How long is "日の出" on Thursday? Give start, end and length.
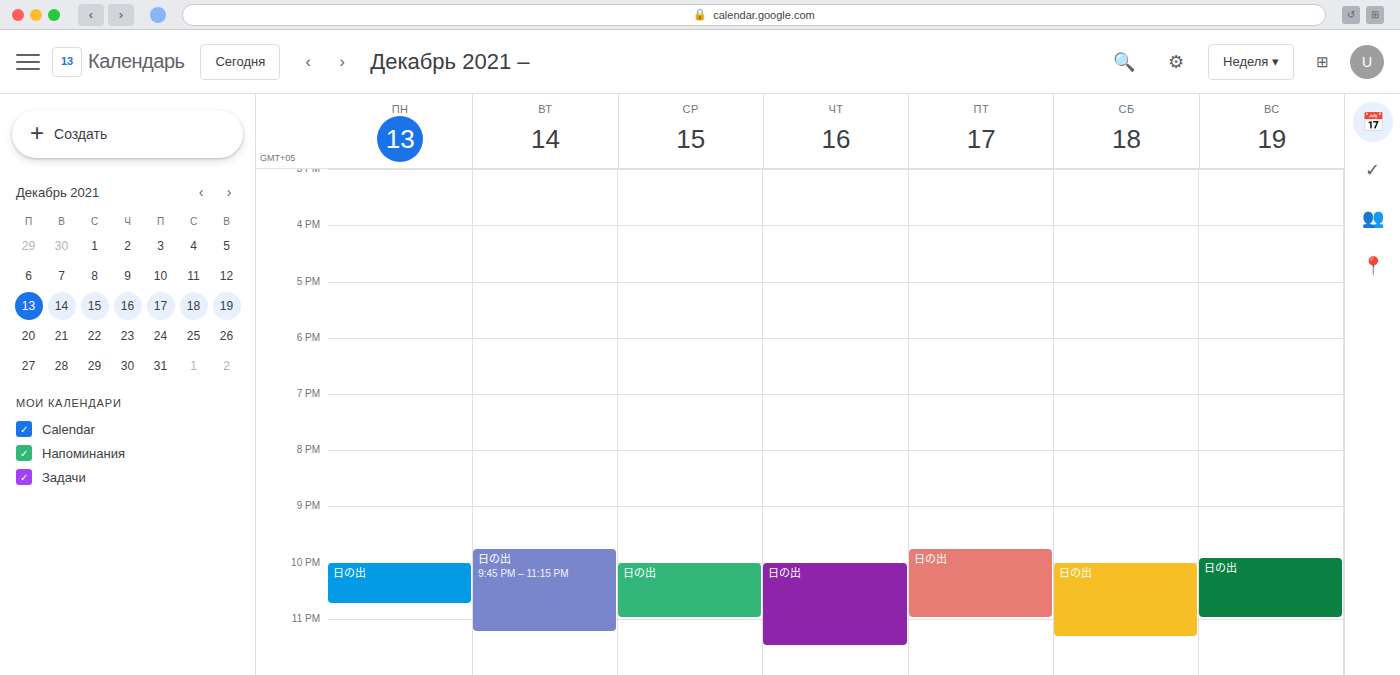
10:00 PM to 11:30 PM, 1 hour 30 minutes